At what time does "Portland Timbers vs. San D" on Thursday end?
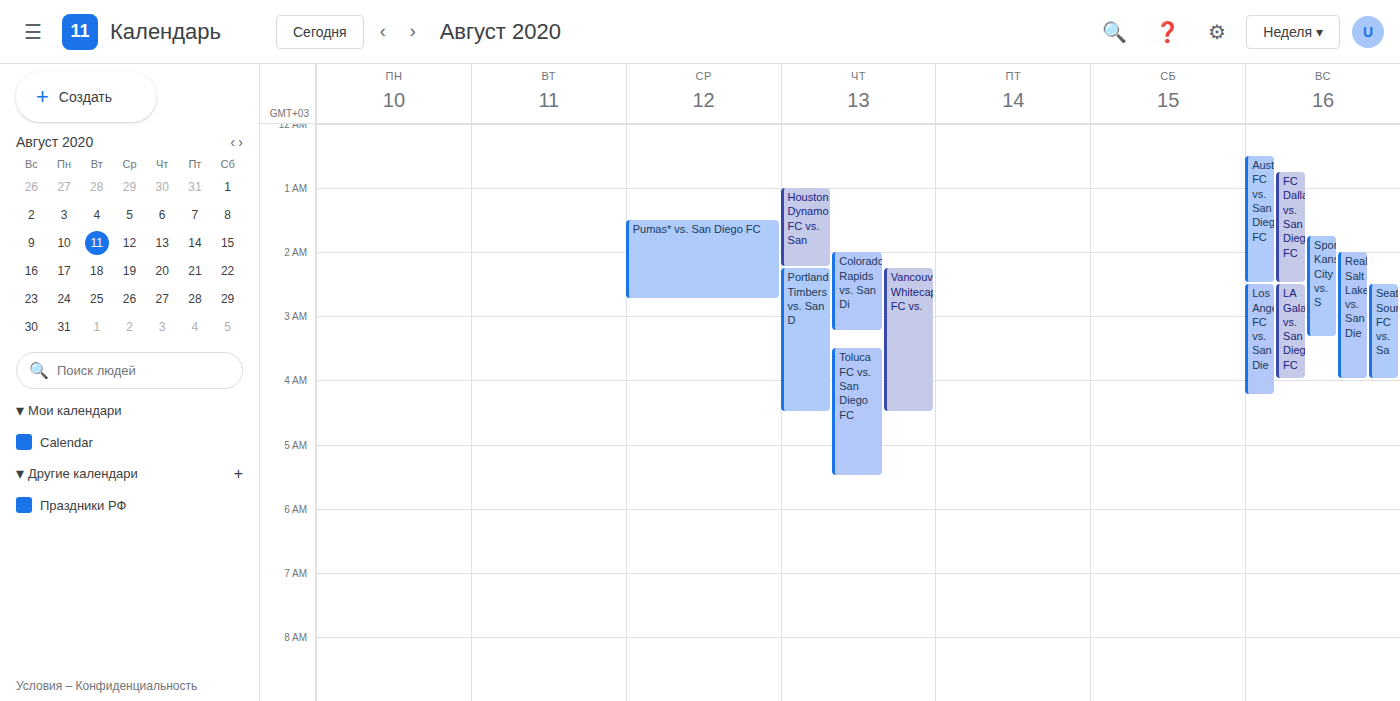
4:30 AM